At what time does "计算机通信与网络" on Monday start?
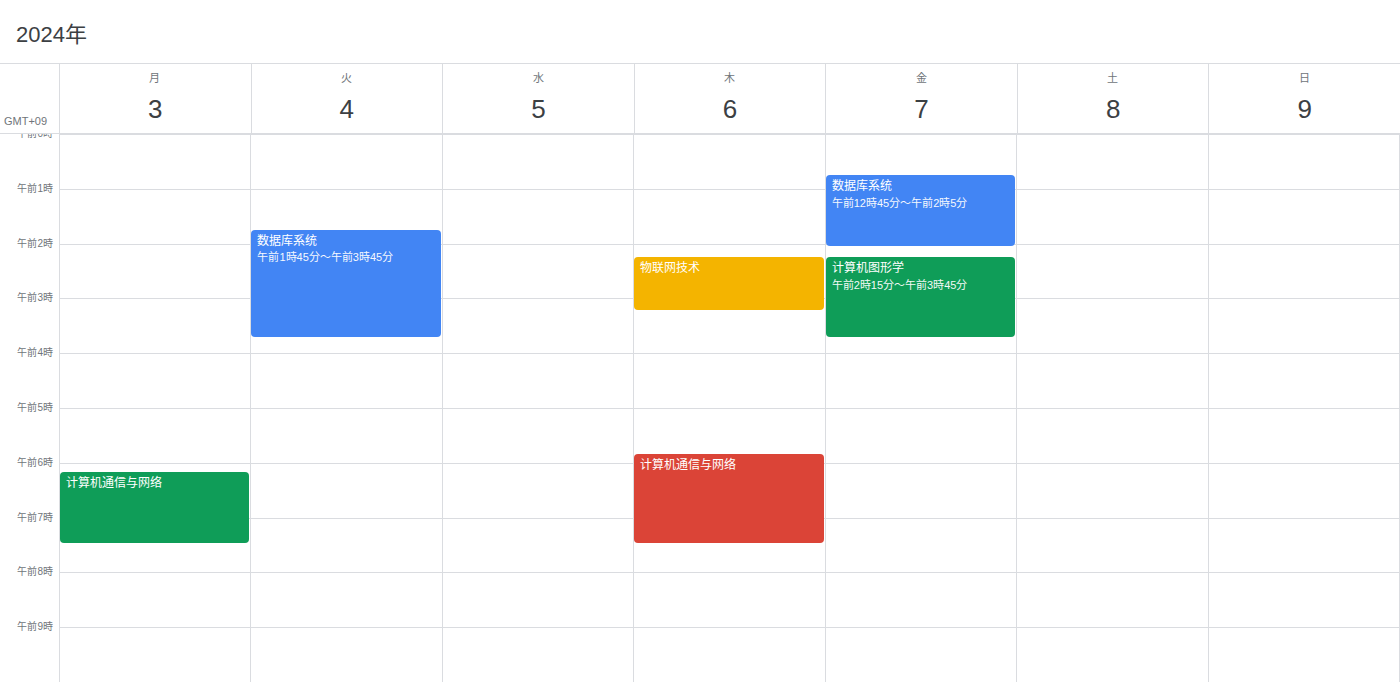
06:10